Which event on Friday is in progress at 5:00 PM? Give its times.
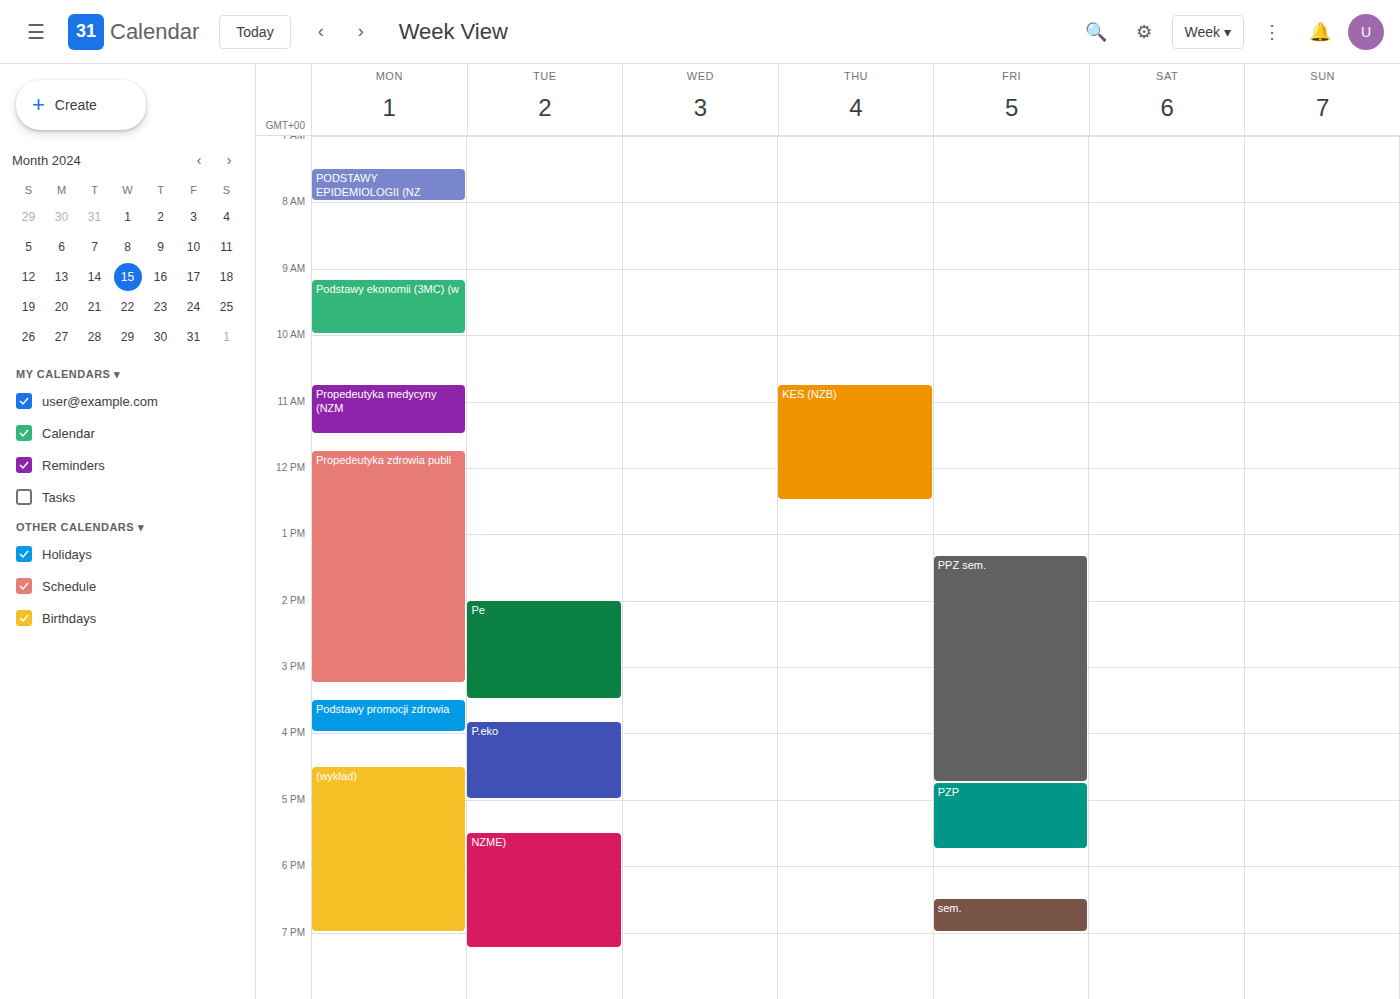
"PZP", 4:45 PM to 5:45 PM